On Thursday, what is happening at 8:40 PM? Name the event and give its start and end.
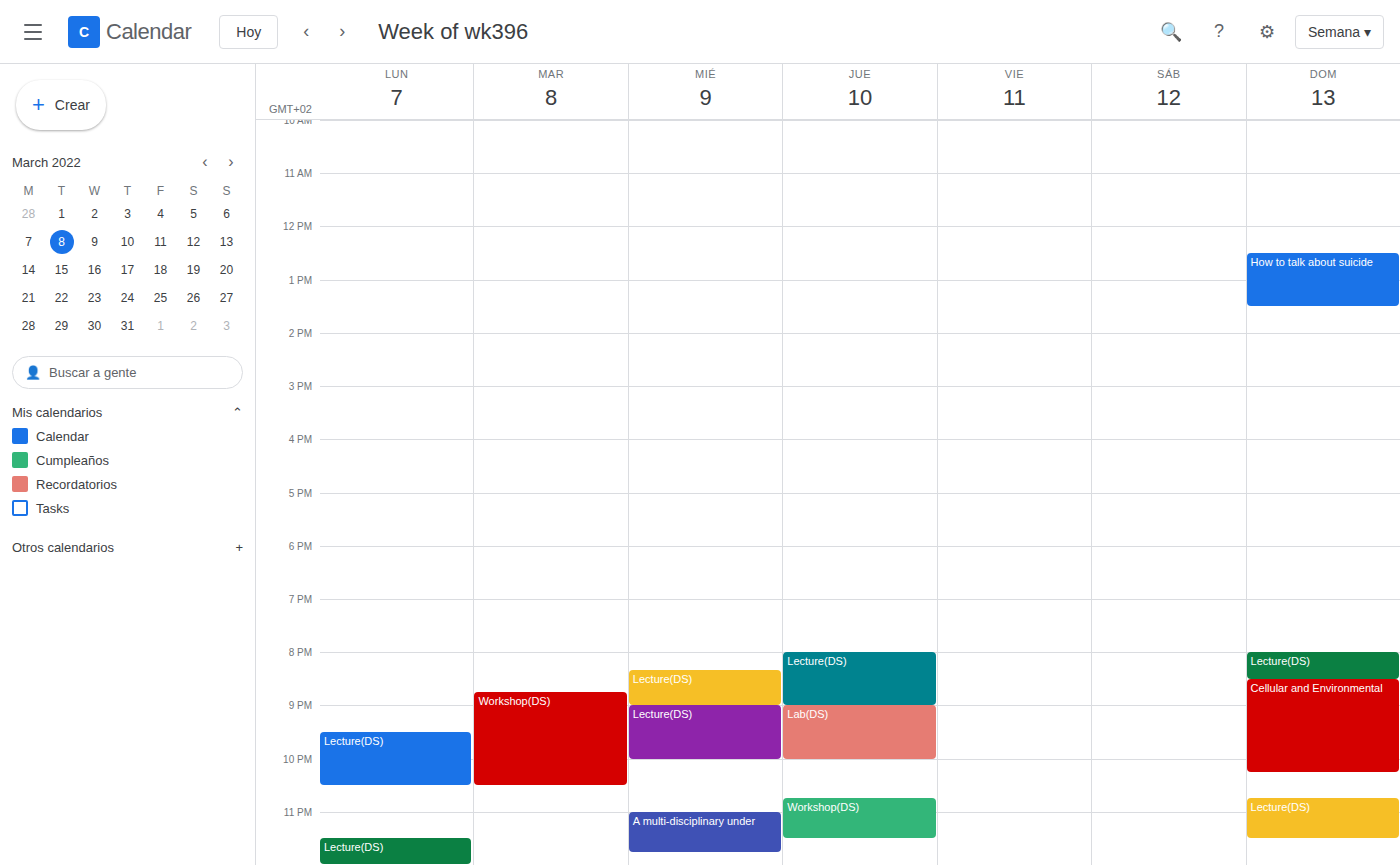
"Lecture(DS)", 8:00 PM to 9:00 PM